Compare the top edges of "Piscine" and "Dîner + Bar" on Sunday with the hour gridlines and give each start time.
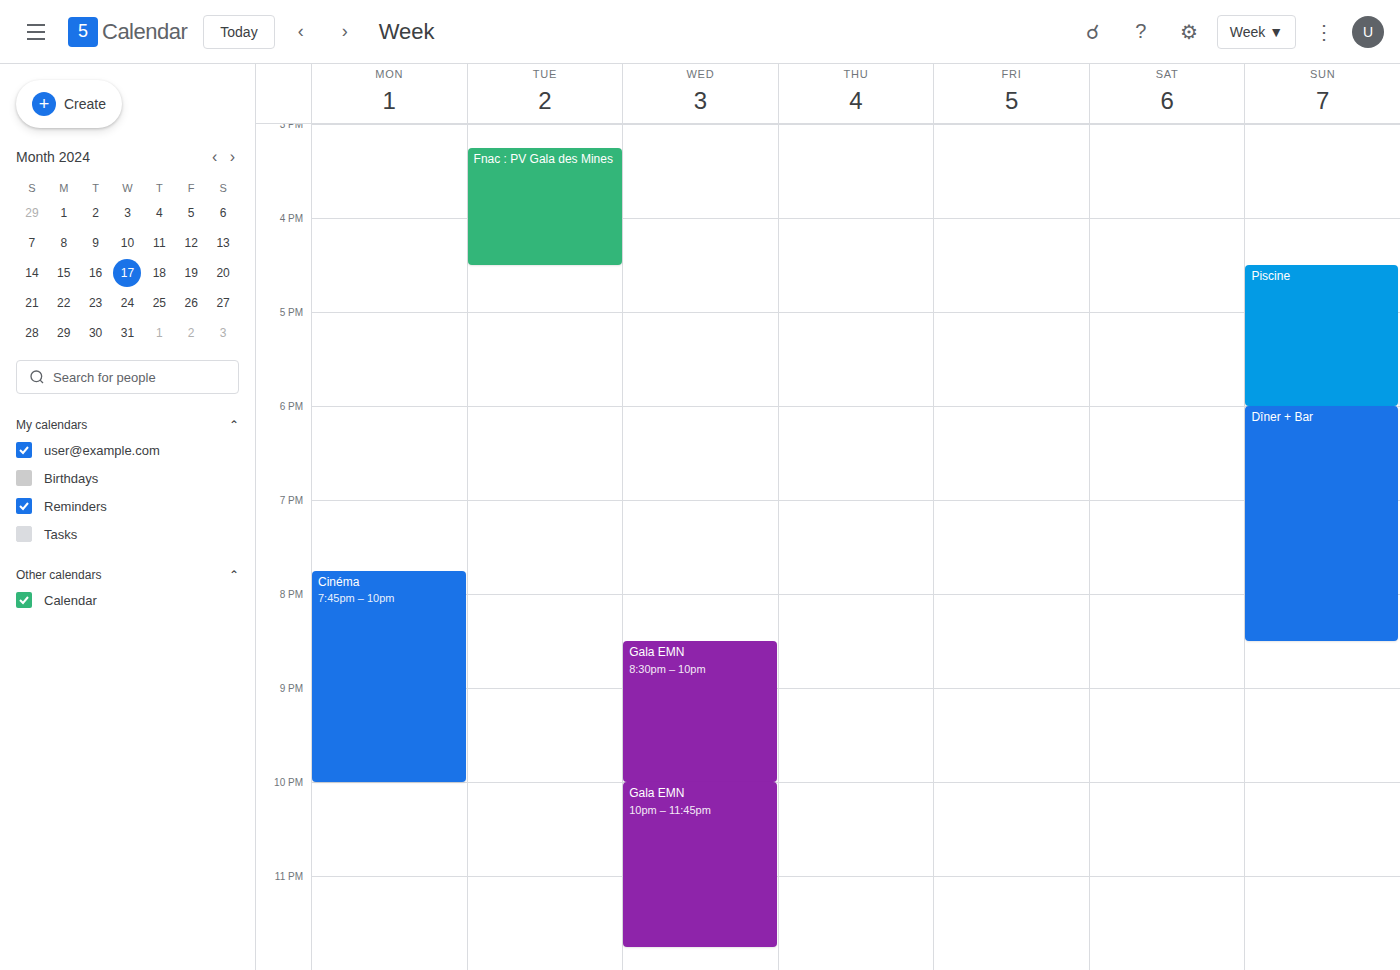
"Piscine": 4:30 PM, halfway between the 4 PM and 5 PM lines. "Dîner + Bar": 6:00 PM, exactly on the 6 PM line.